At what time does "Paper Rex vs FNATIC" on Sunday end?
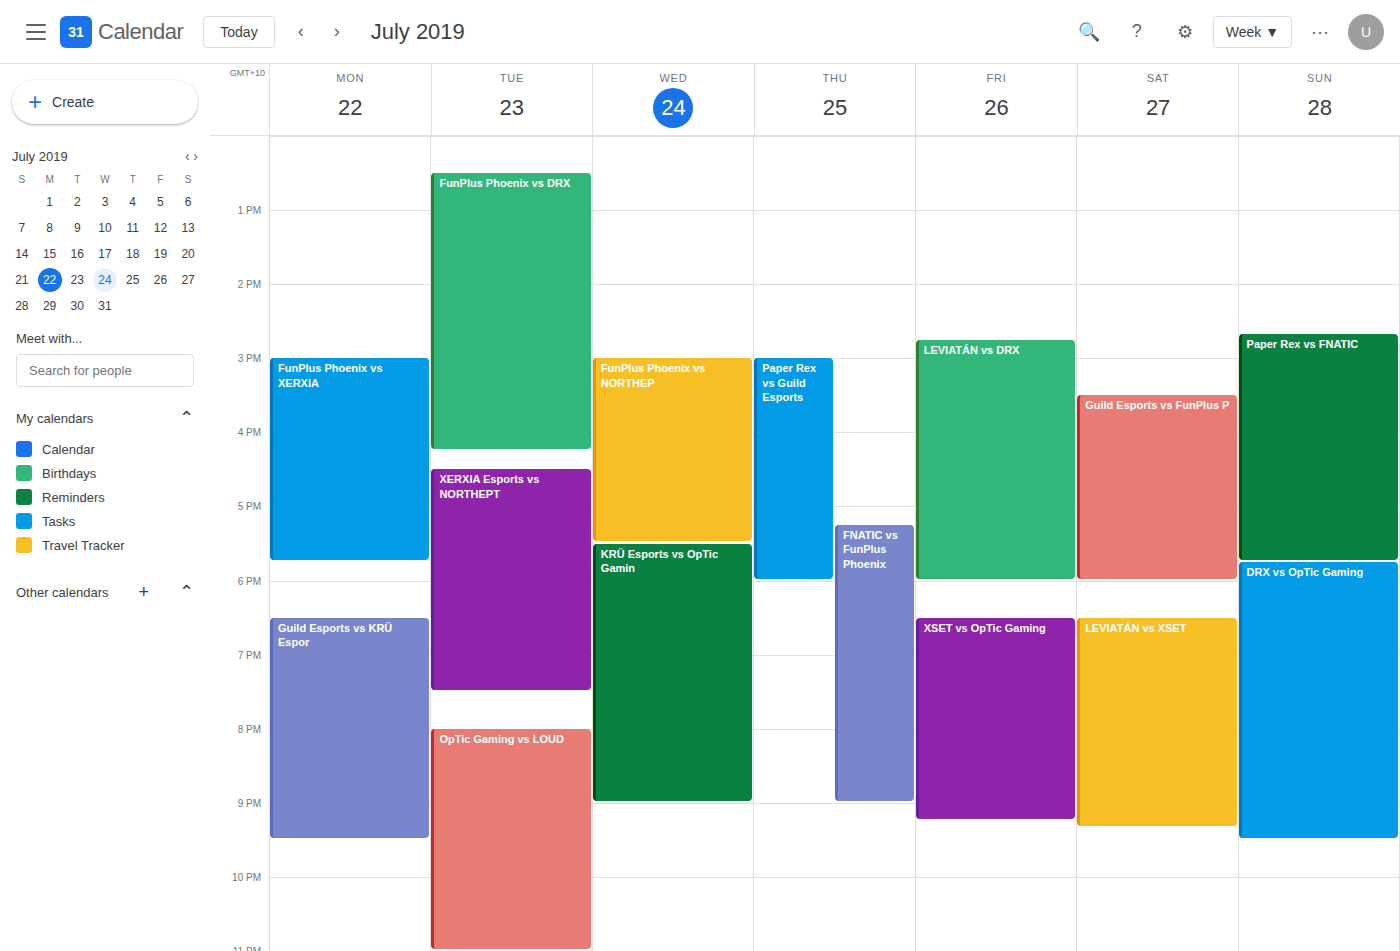
5:45 PM